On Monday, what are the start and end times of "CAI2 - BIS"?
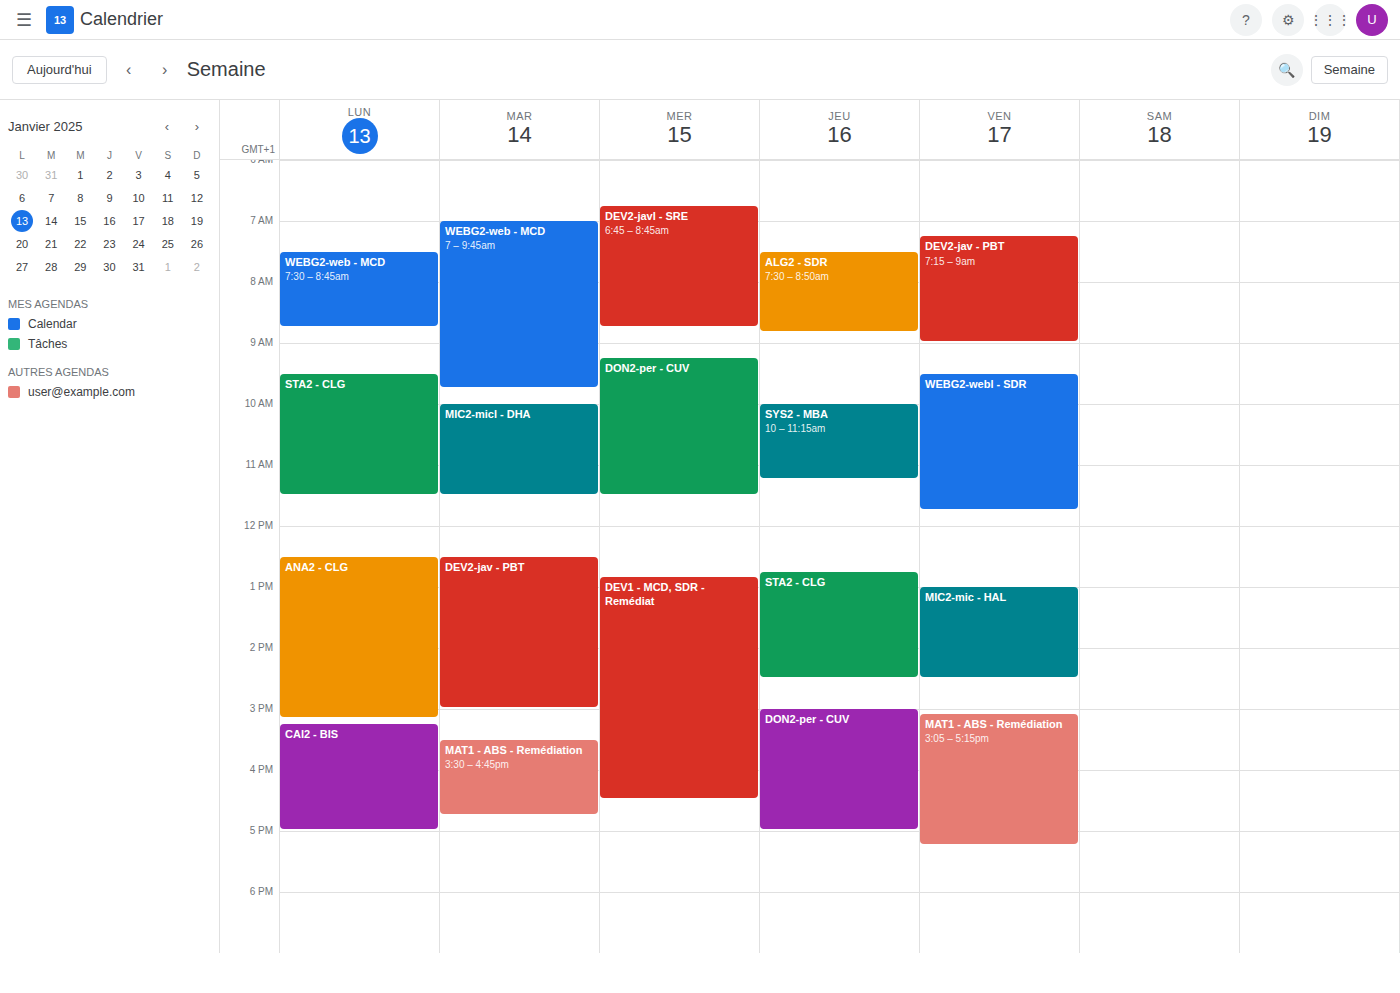
3:15 PM to 5:00 PM